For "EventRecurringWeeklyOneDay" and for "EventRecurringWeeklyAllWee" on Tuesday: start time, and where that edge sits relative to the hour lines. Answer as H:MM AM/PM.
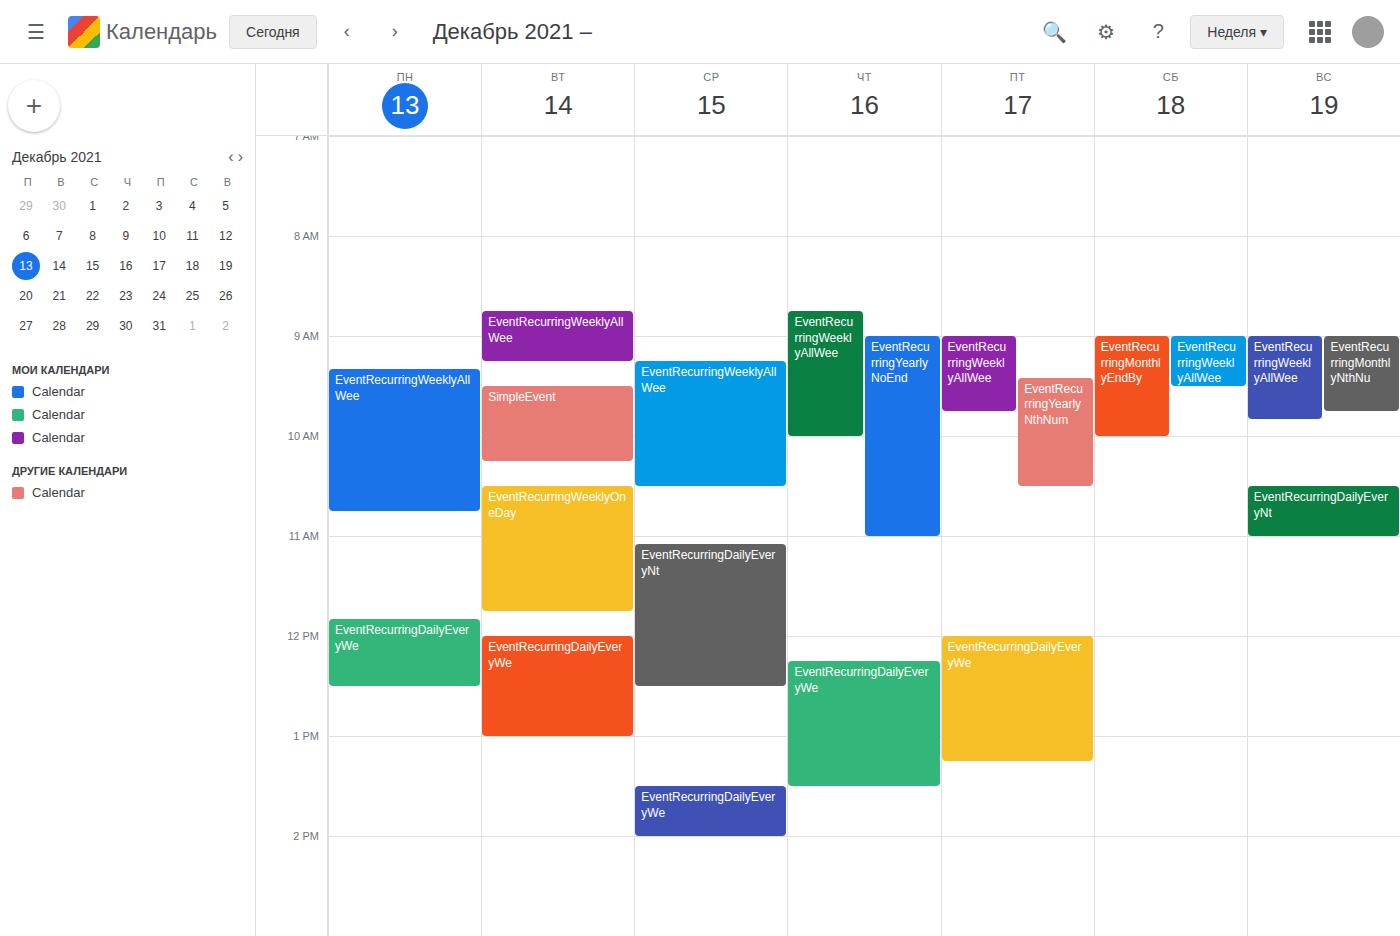
"EventRecurringWeeklyOneDay": 10:30 AM, halfway between the 10 AM and 11 AM lines. "EventRecurringWeeklyAllWee": 8:45 AM, neither: three quarters of the way from the 8 AM line to the 9 AM line.